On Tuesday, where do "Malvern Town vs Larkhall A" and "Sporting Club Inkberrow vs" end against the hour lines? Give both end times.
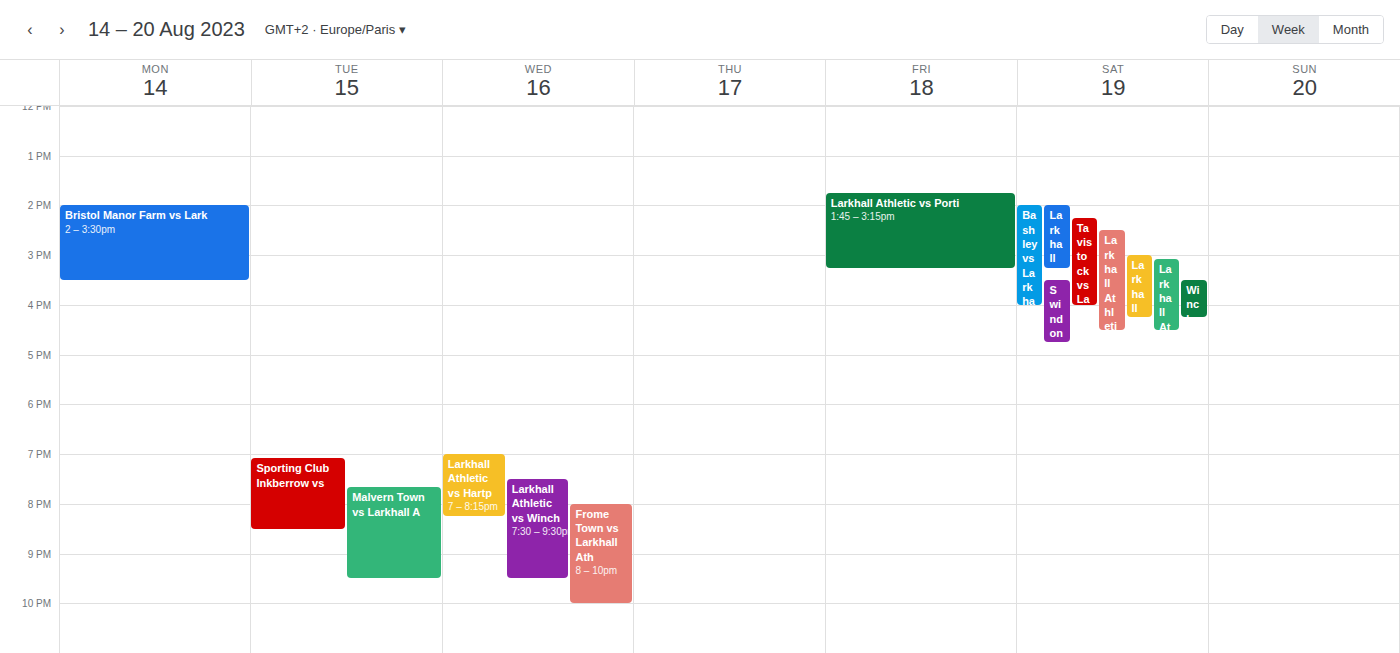
"Malvern Town vs Larkhall A": 9:30 PM, halfway between the 9 PM and 10 PM lines. "Sporting Club Inkberrow vs": 8:30 PM, halfway between the 8 PM and 9 PM lines.